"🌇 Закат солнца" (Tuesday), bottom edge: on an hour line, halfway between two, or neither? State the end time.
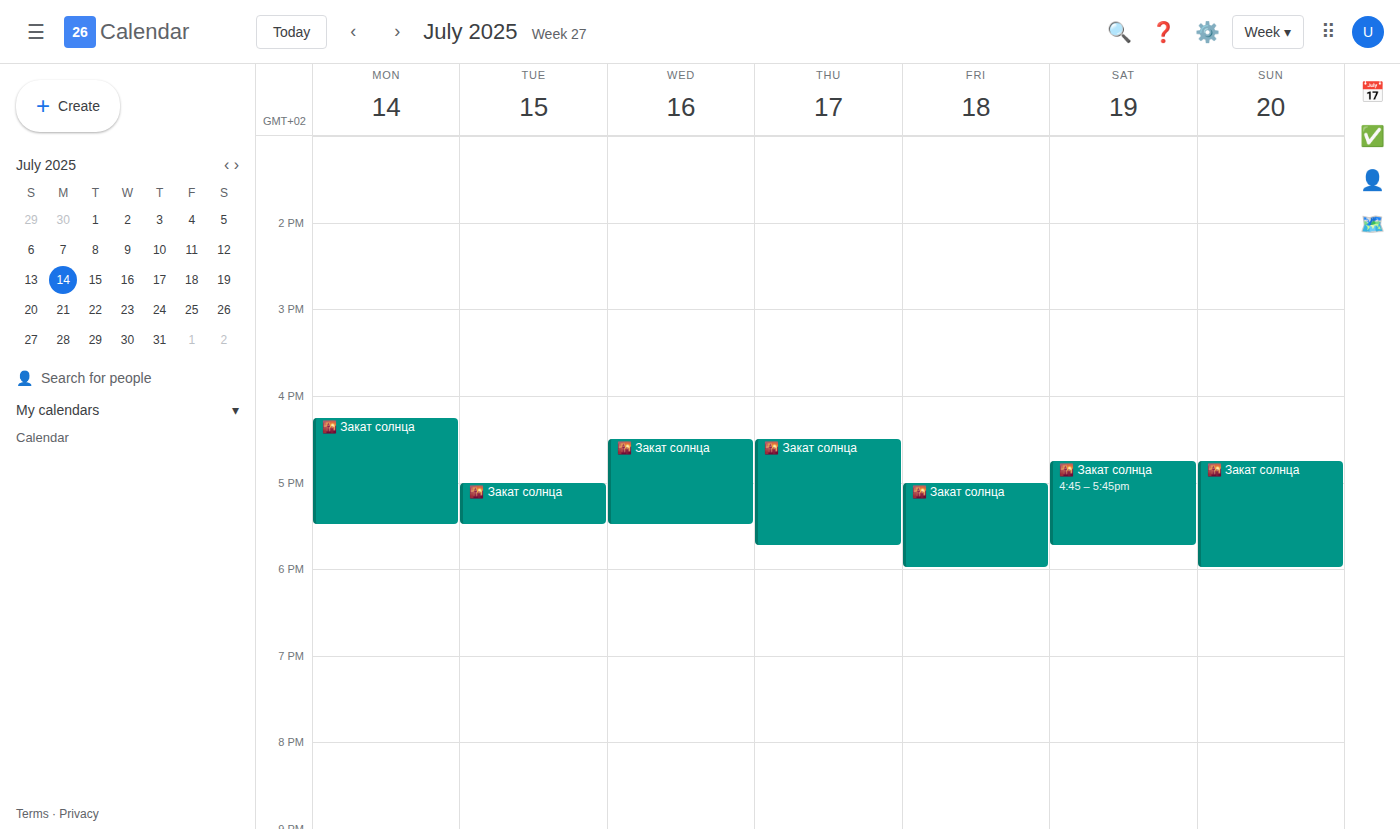
5:30 PM -- halfway between the 5 PM and 6 PM lines.